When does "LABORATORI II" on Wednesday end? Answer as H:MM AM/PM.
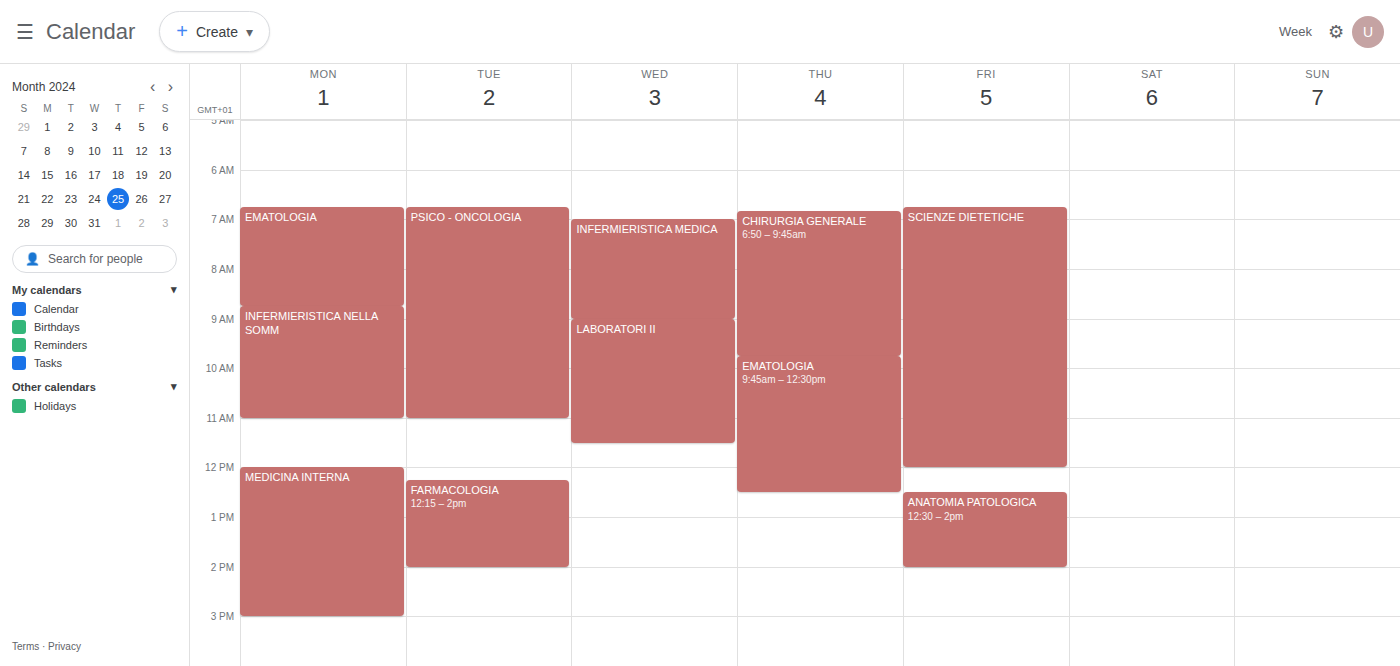
11:30 AM